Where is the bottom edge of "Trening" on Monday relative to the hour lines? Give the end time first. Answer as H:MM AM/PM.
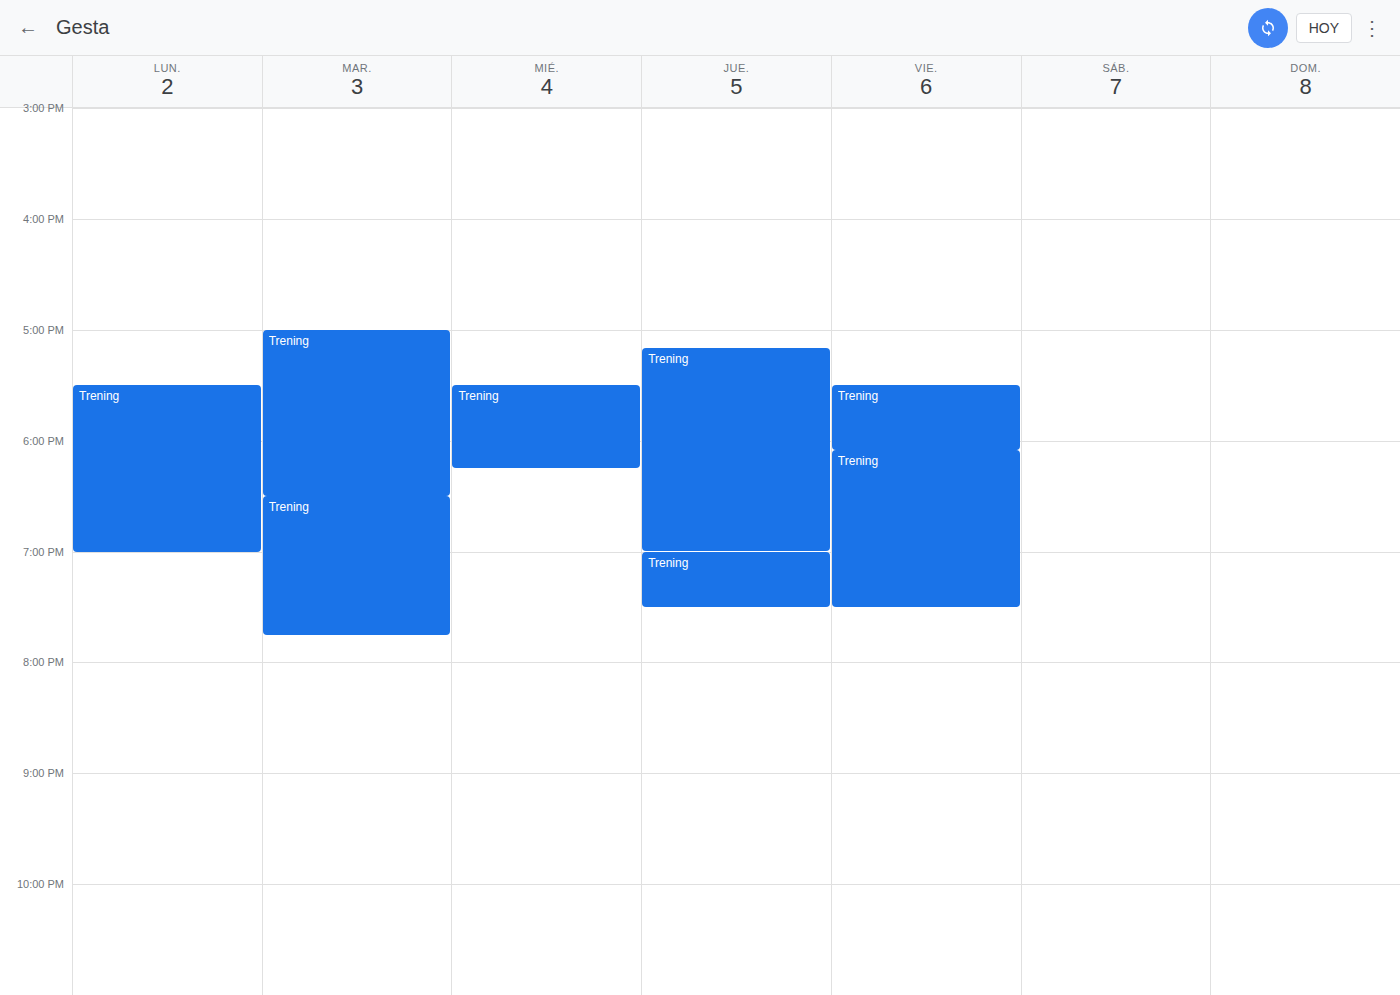
7:00 PM -- exactly on the 7 PM line.